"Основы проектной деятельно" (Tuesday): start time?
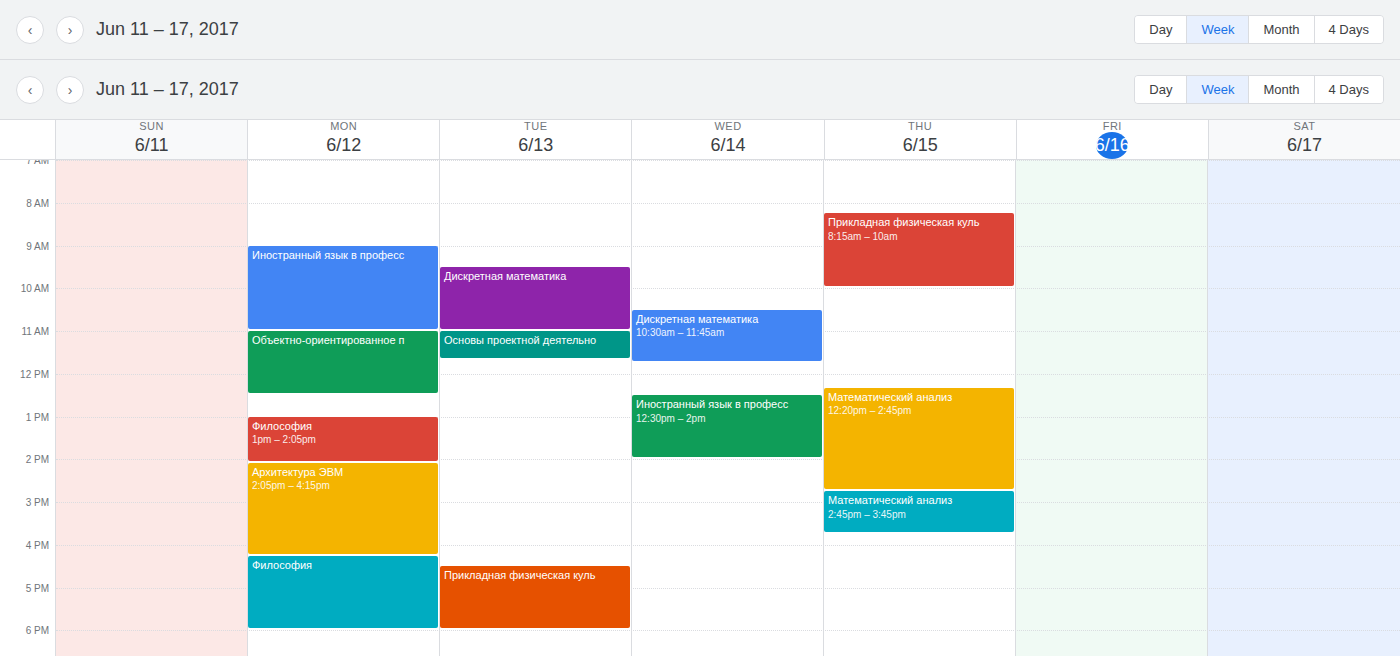
11:00 AM